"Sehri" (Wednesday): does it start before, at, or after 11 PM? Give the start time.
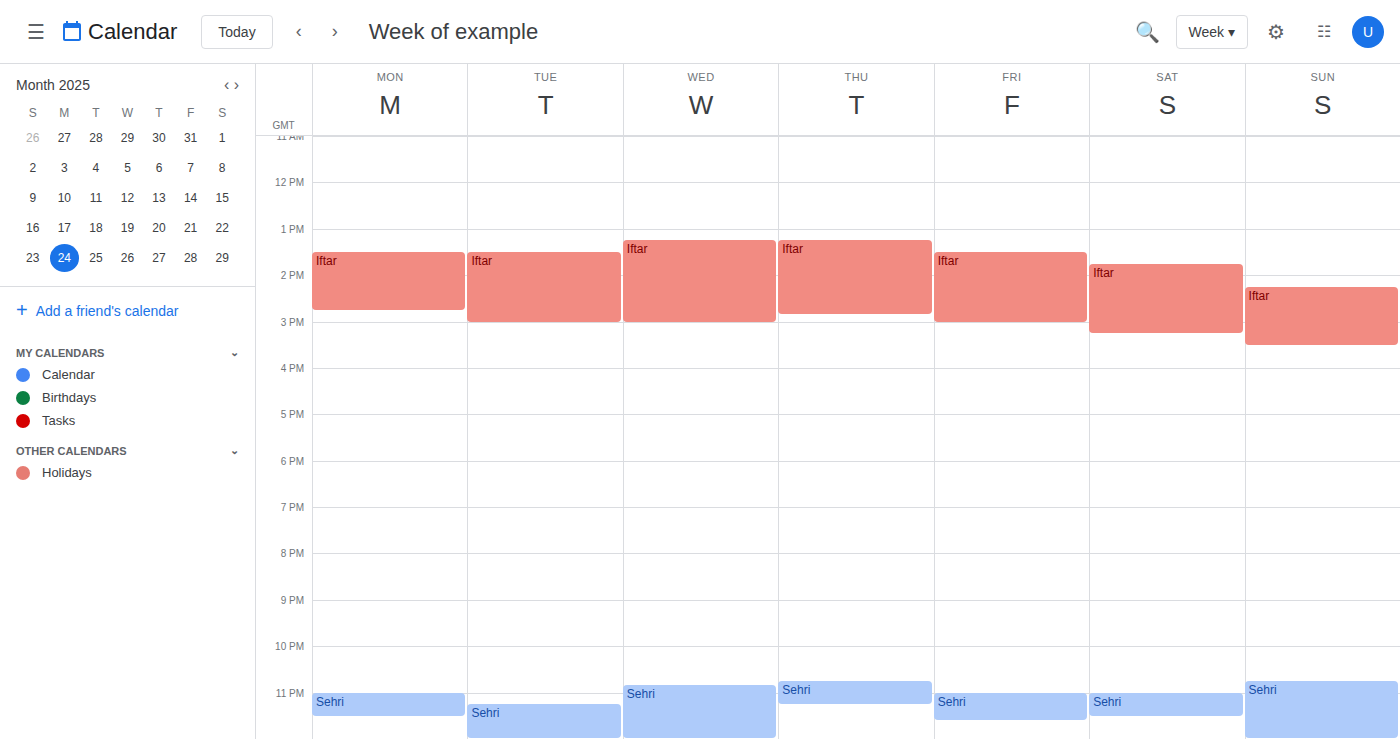
10:50 PM -- before 11 PM, 10 minutes above the 11 PM line.